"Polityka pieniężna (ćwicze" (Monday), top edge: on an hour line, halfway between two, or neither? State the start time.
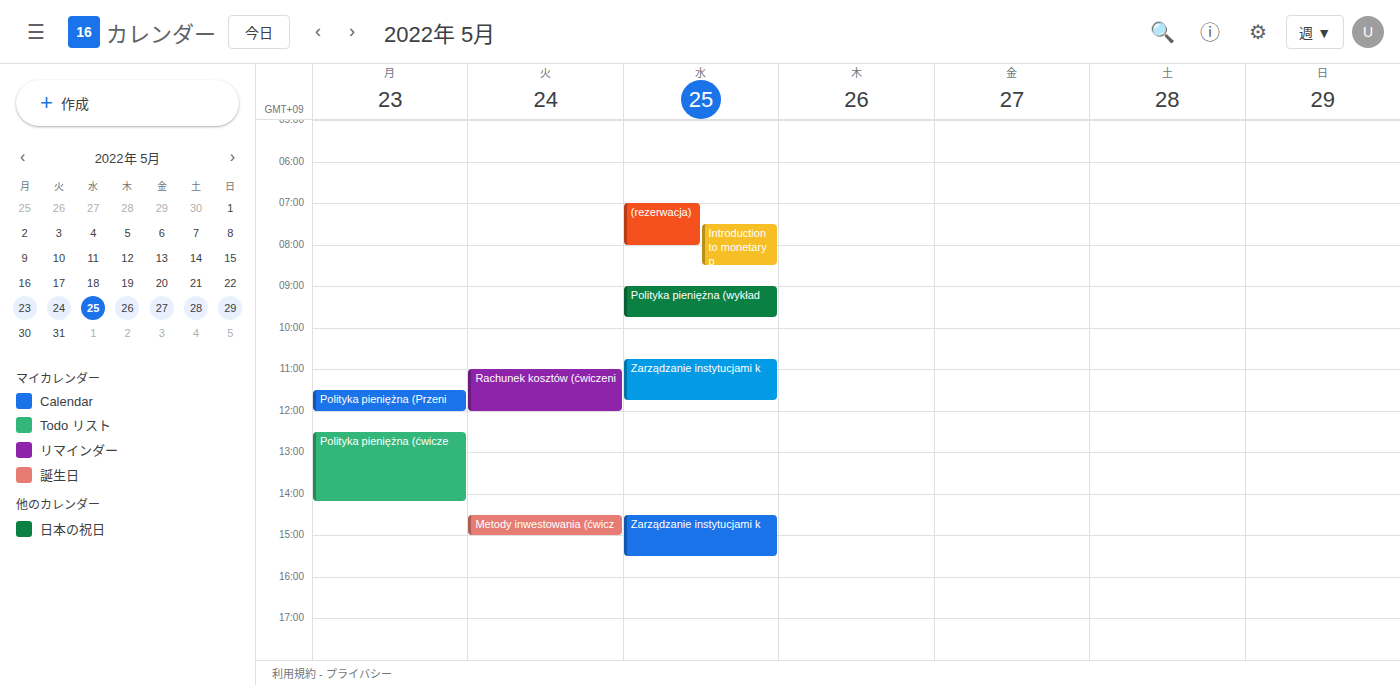
12:30 PM -- halfway between the 12 PM and 1 PM lines.